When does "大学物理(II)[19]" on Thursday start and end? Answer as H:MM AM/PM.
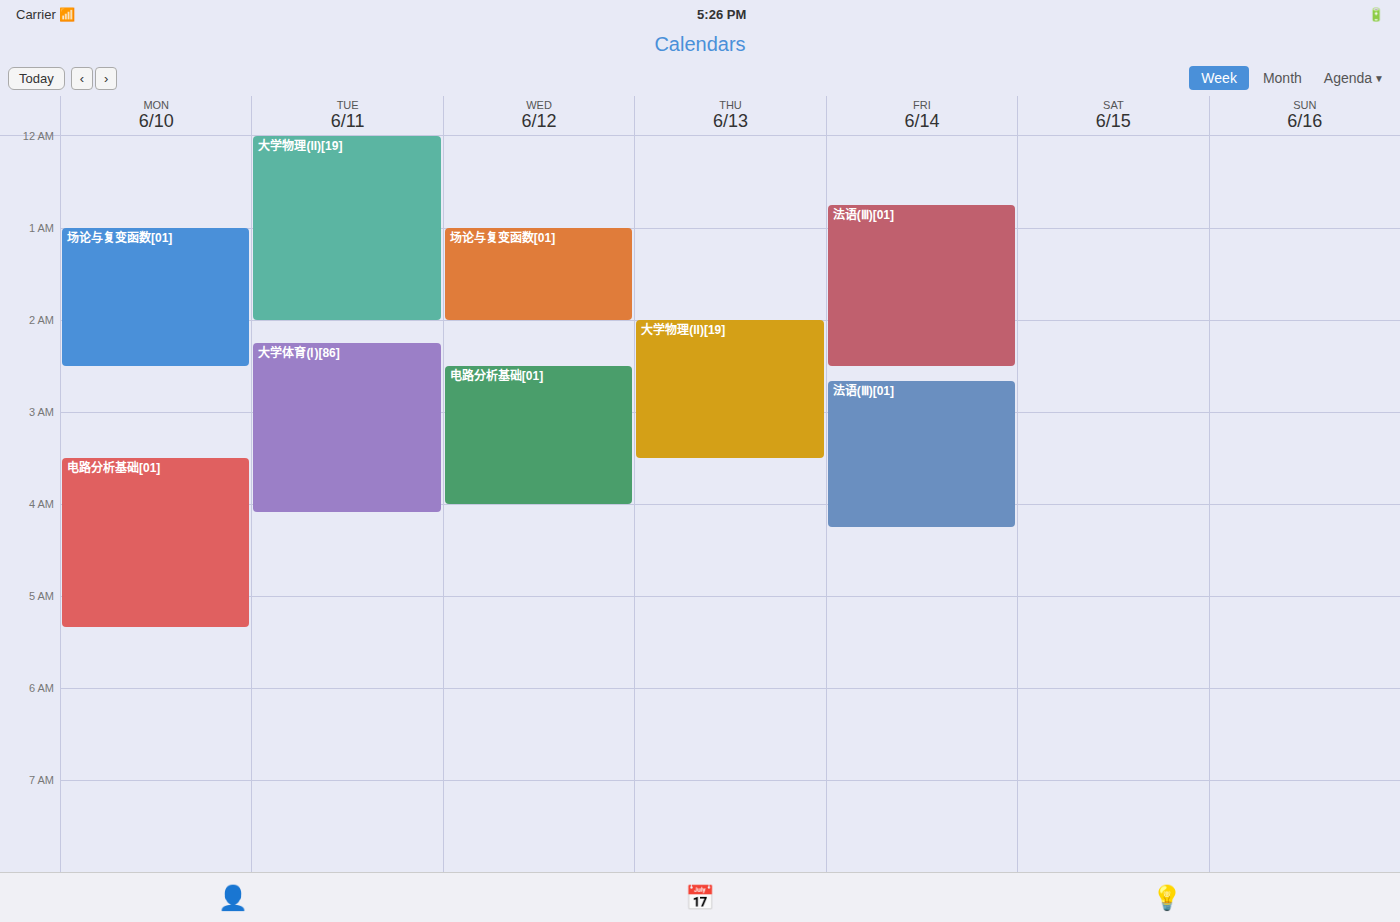
2:00 AM to 3:30 AM